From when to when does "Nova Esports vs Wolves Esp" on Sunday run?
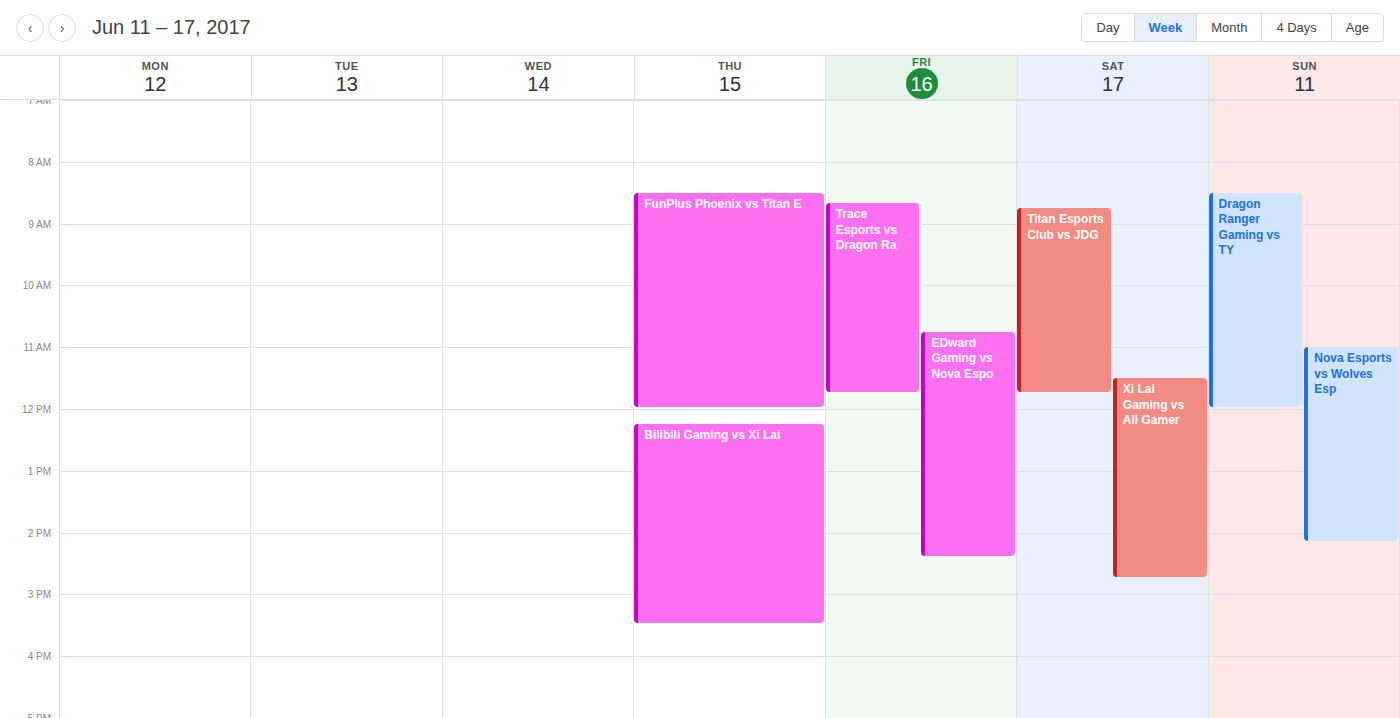
11:00 AM to 2:10 PM